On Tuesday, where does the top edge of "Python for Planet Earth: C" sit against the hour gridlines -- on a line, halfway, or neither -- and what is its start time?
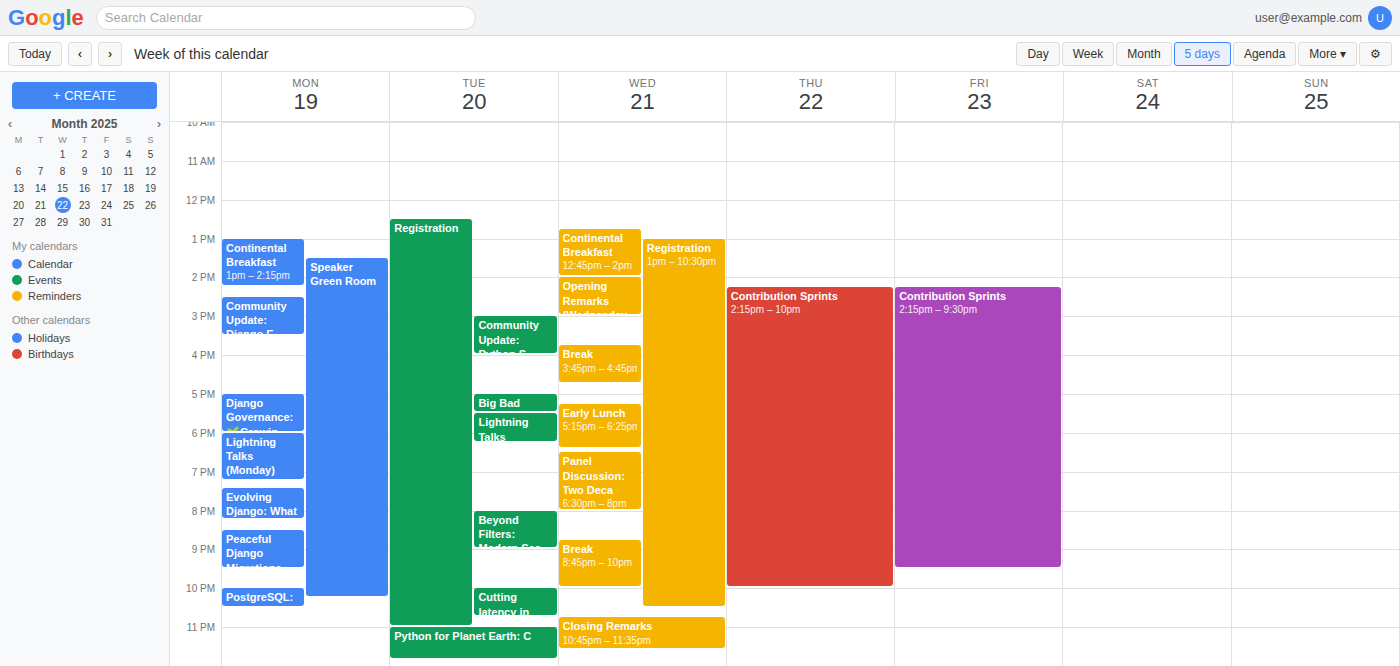
11:00 PM -- exactly on the 11 PM line.